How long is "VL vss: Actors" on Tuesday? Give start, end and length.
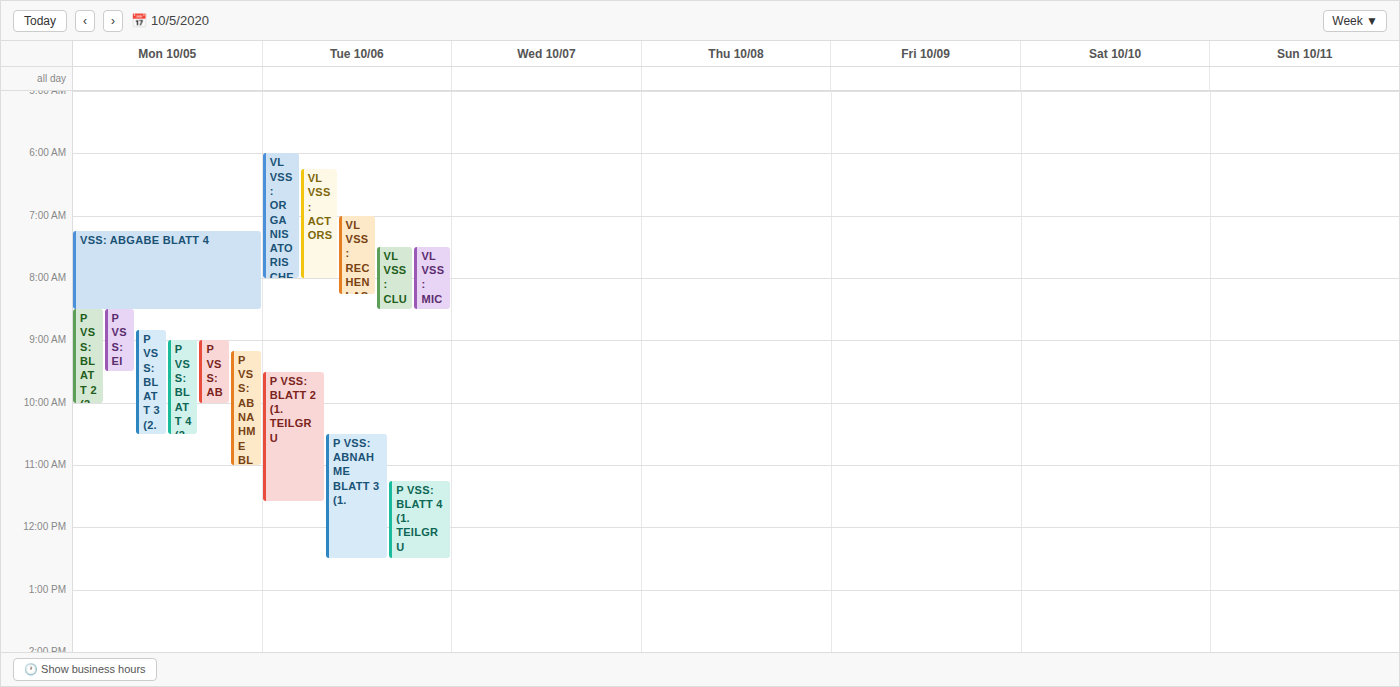
06:15 to 08:00, 1 hour 45 minutes